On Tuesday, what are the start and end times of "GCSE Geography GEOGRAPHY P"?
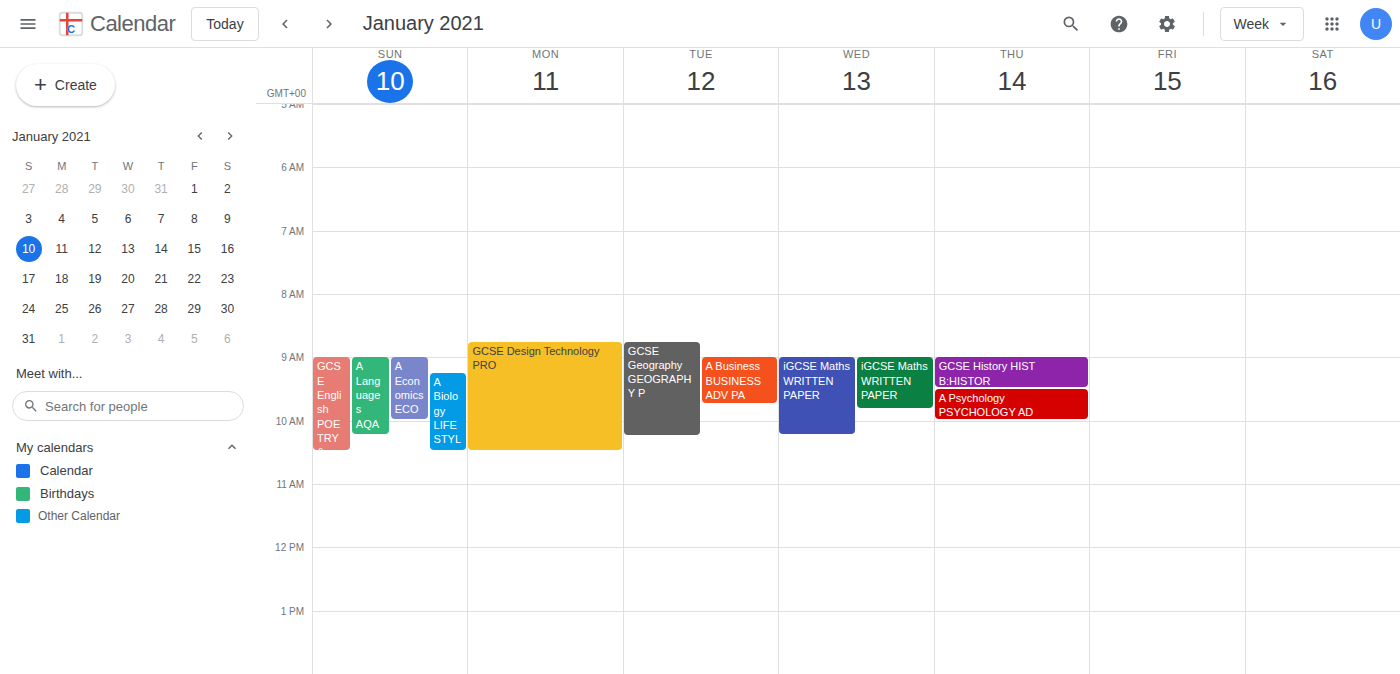
08:45 to 10:15